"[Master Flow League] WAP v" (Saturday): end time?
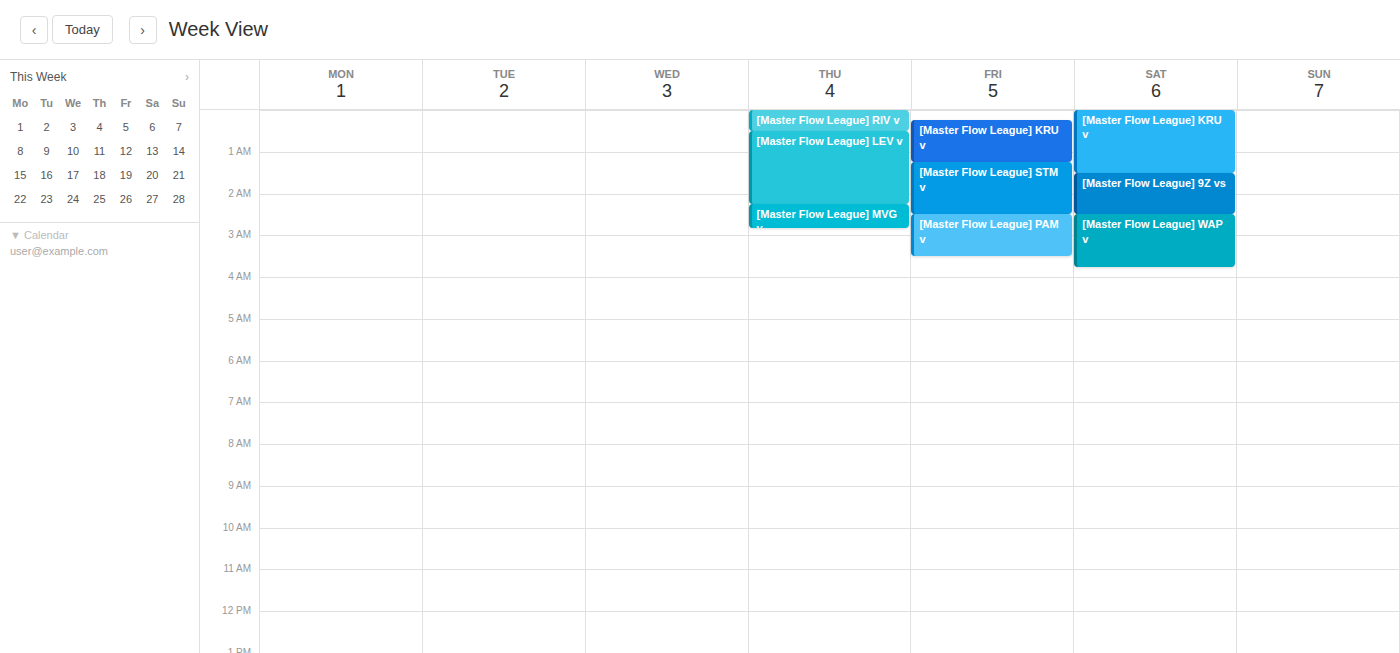
3:45 AM